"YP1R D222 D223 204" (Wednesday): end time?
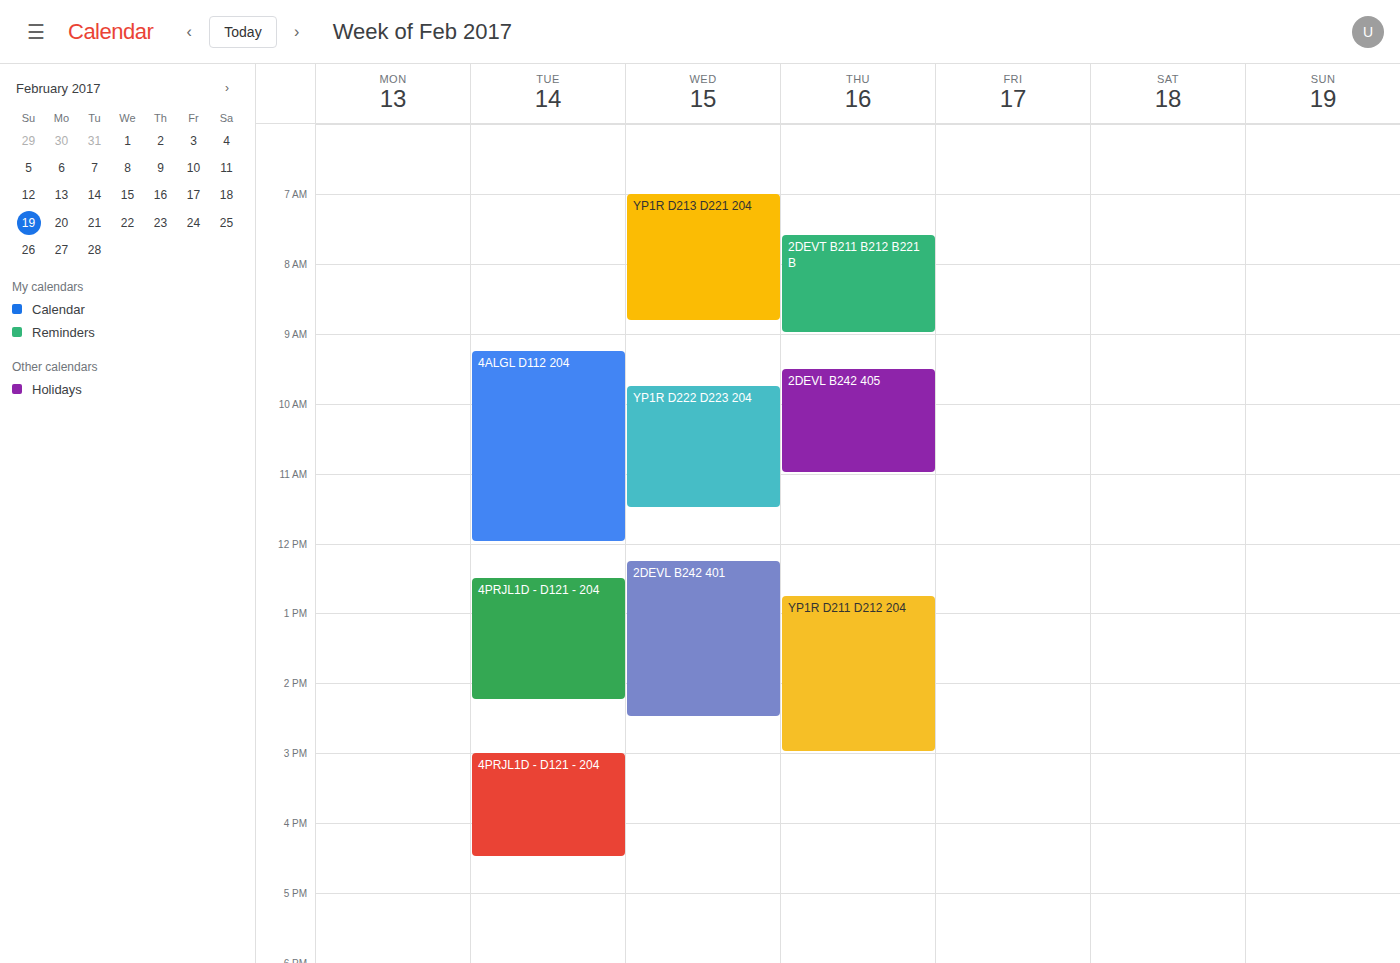
11:30 AM